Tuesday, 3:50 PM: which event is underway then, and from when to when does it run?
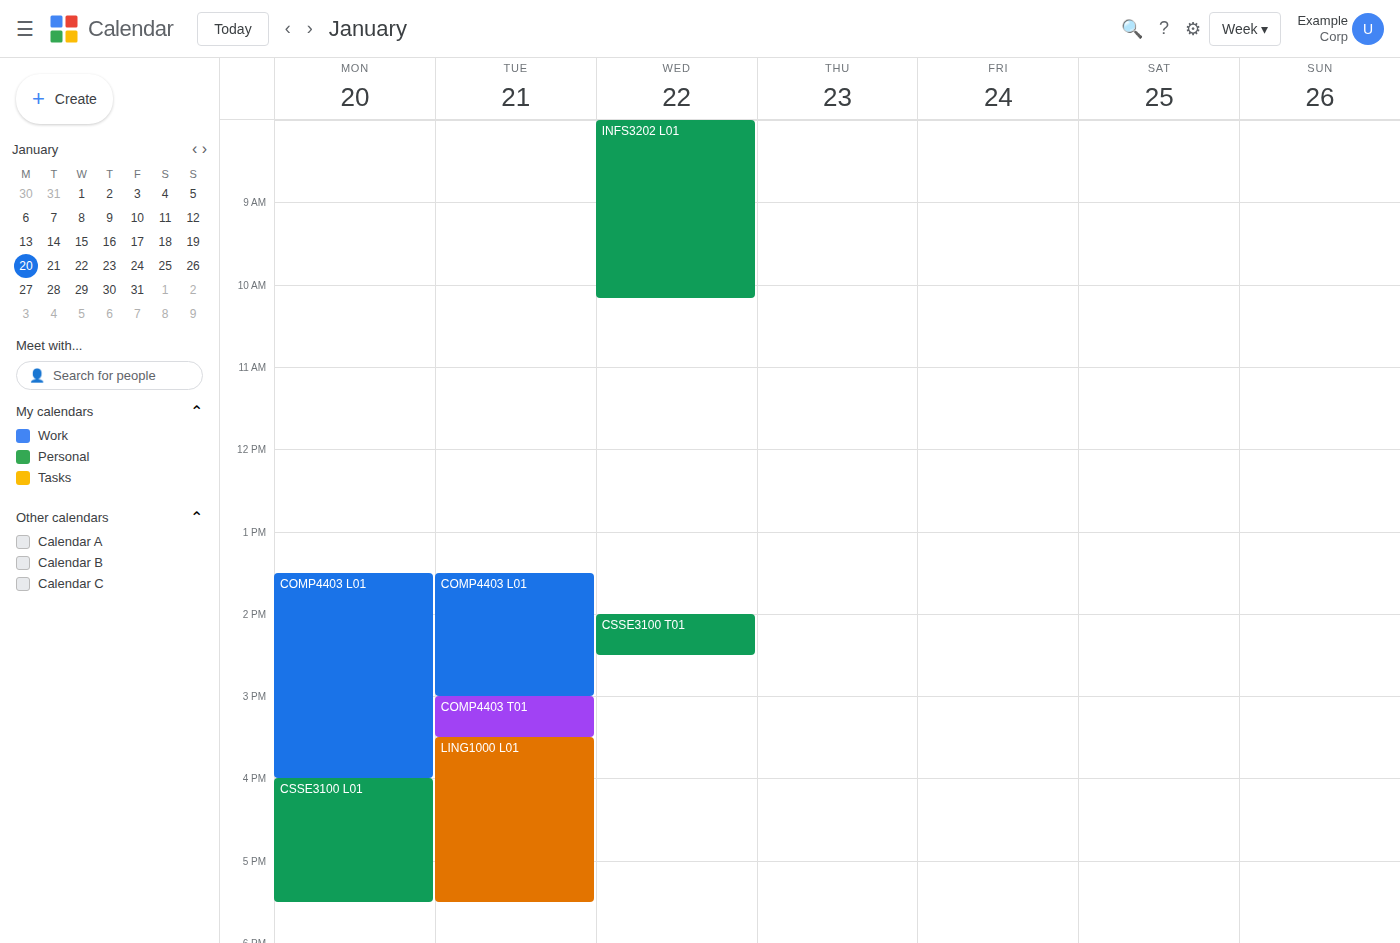
"LING1000 L01", 3:30 PM to 5:30 PM